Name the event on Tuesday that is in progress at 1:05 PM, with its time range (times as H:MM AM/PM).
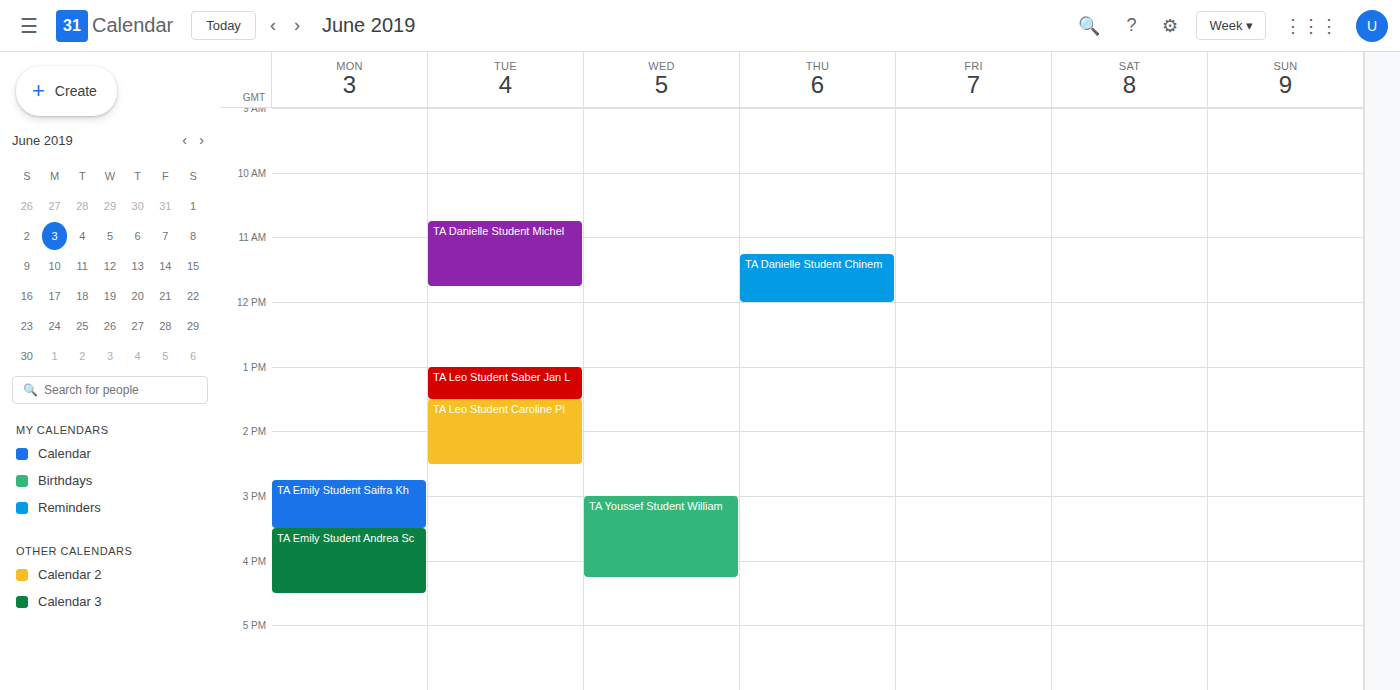
"TA Leo Student Saber Jan L", 1:00 PM to 1:30 PM